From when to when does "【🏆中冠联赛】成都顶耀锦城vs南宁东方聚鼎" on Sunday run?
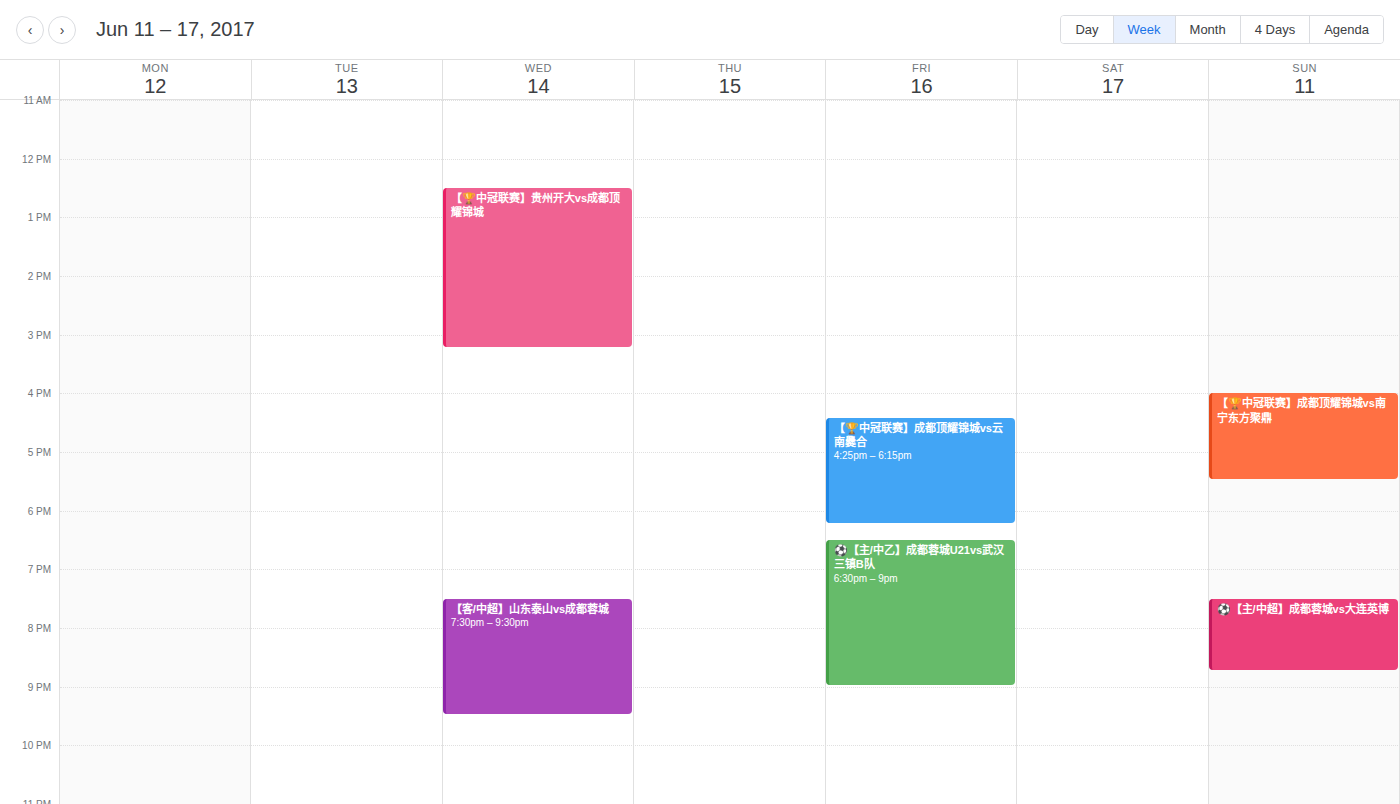
4:00 PM to 5:30 PM